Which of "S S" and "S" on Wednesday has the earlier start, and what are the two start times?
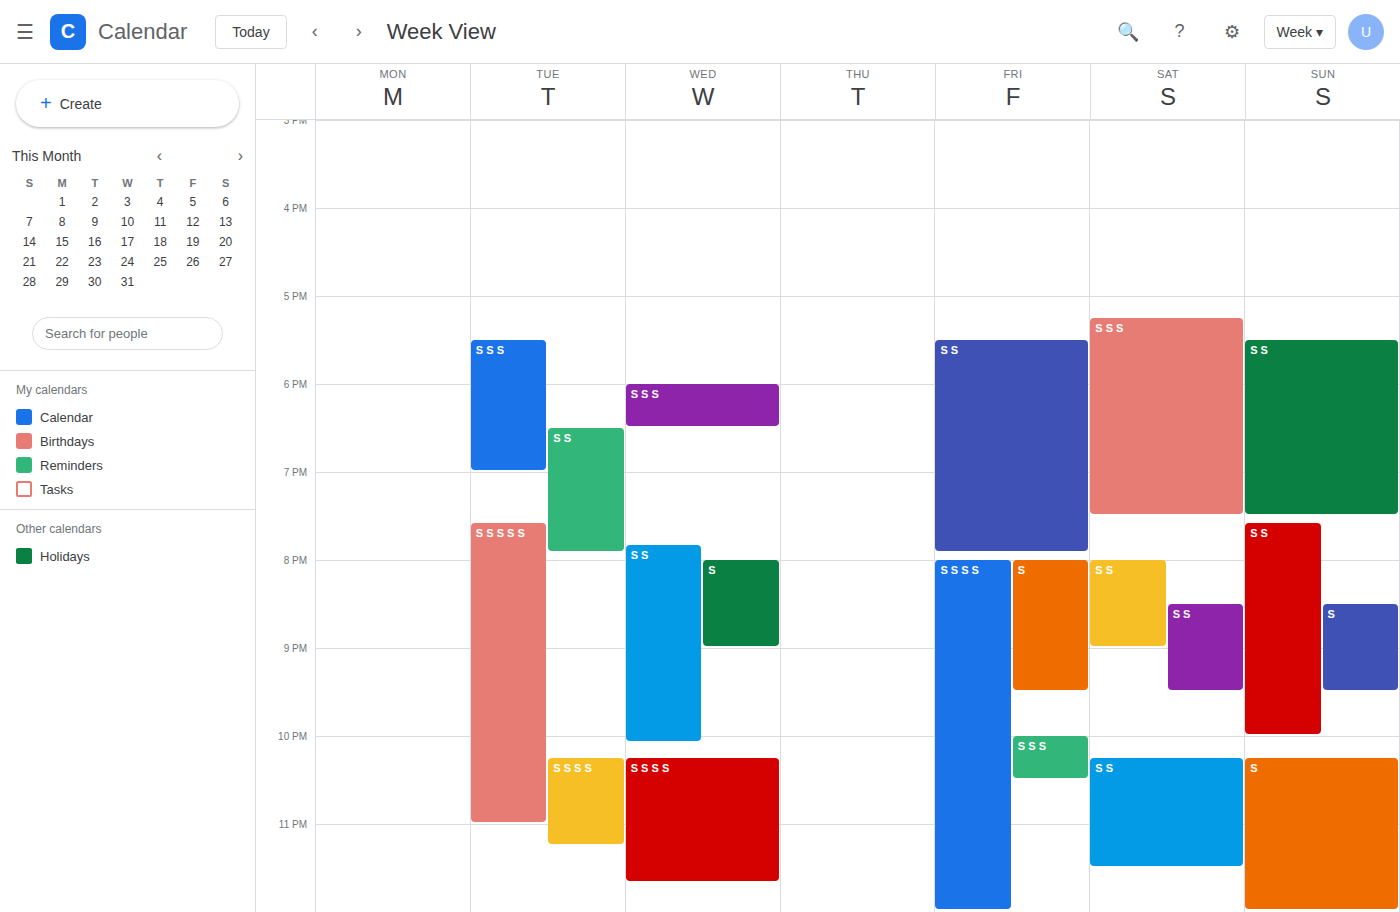
"S S" 7:50 PM; "S" 8:00 PM.